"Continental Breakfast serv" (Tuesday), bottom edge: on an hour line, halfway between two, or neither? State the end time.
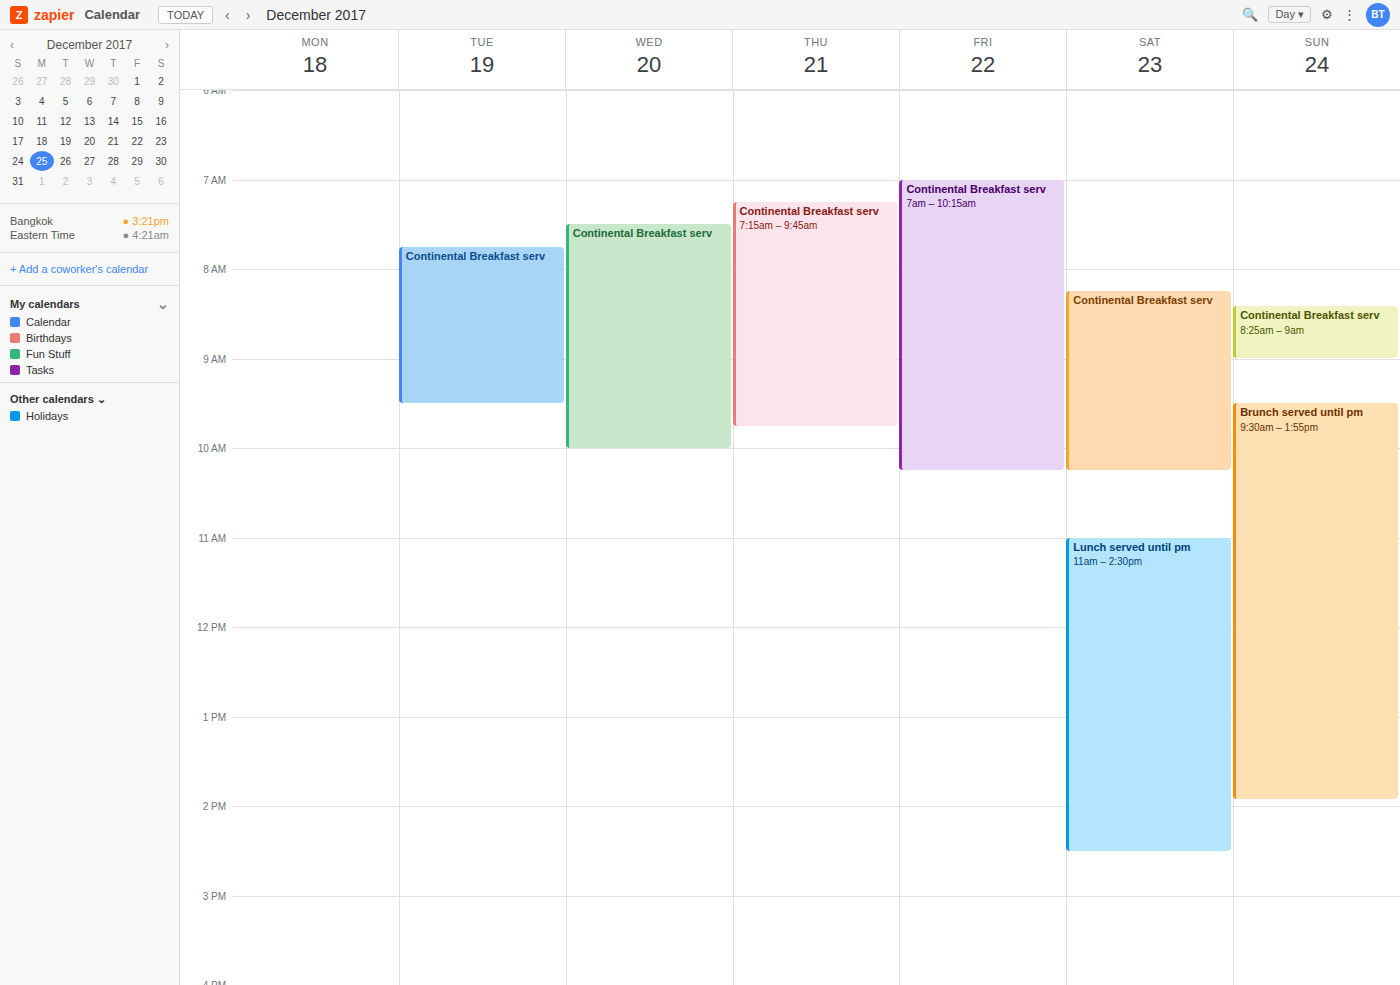
9:30 AM -- halfway between the 9 AM and 10 AM lines.